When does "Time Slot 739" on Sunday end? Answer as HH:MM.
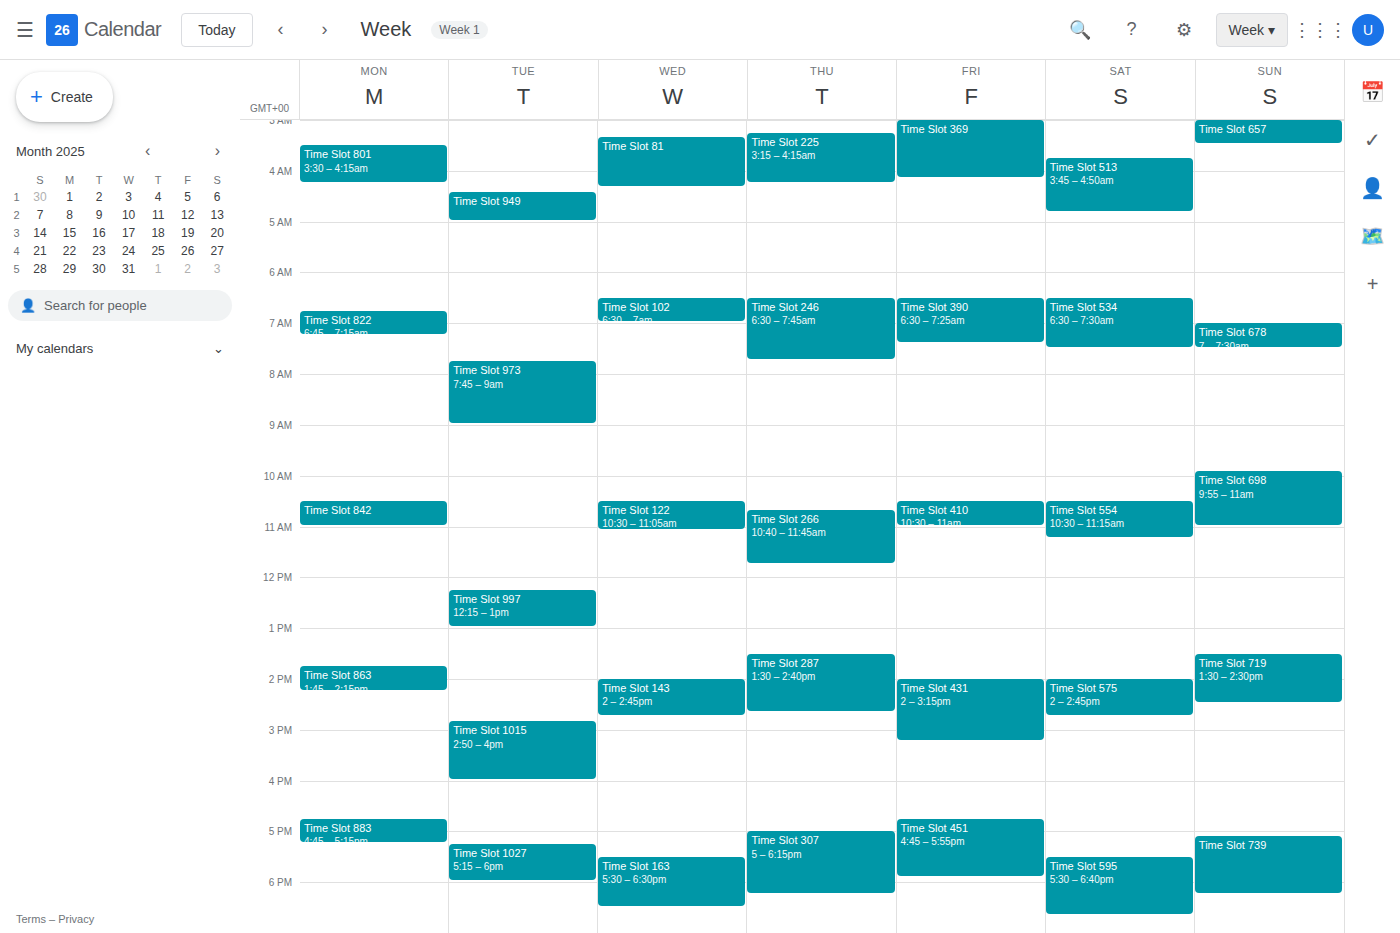
18:15